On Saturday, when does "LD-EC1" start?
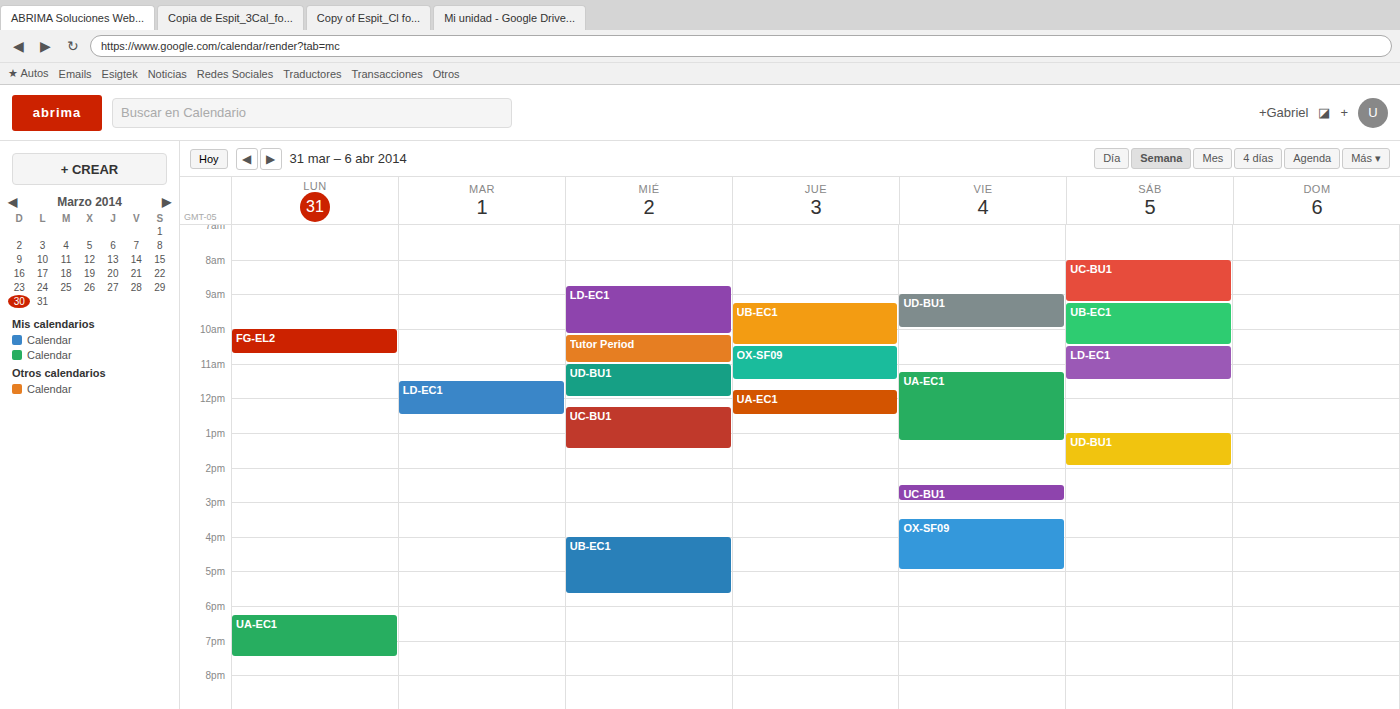
10:30 AM